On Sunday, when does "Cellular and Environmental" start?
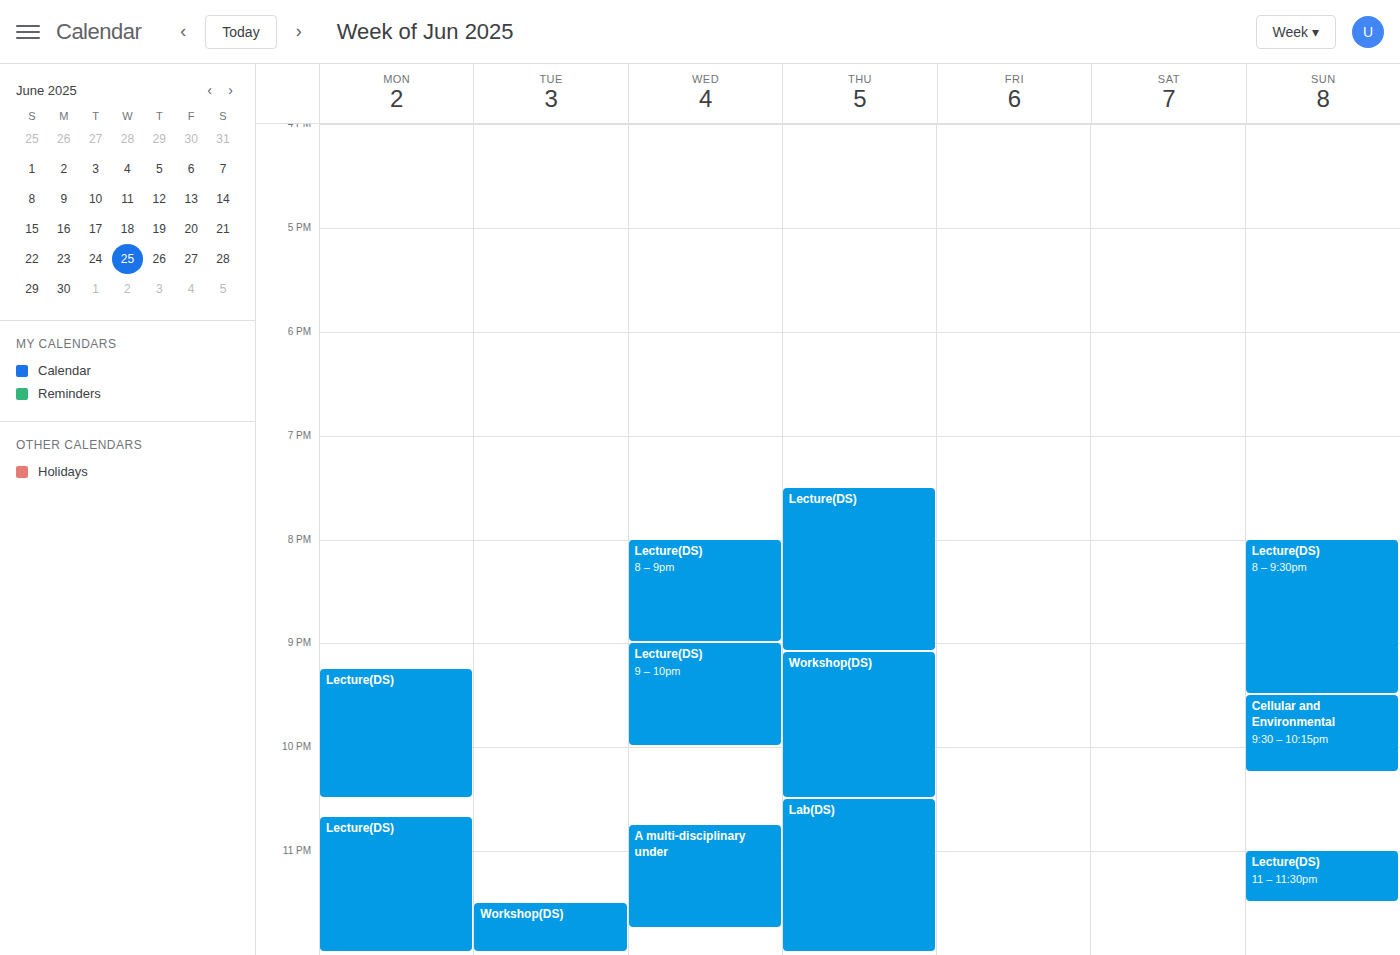
9:30 PM